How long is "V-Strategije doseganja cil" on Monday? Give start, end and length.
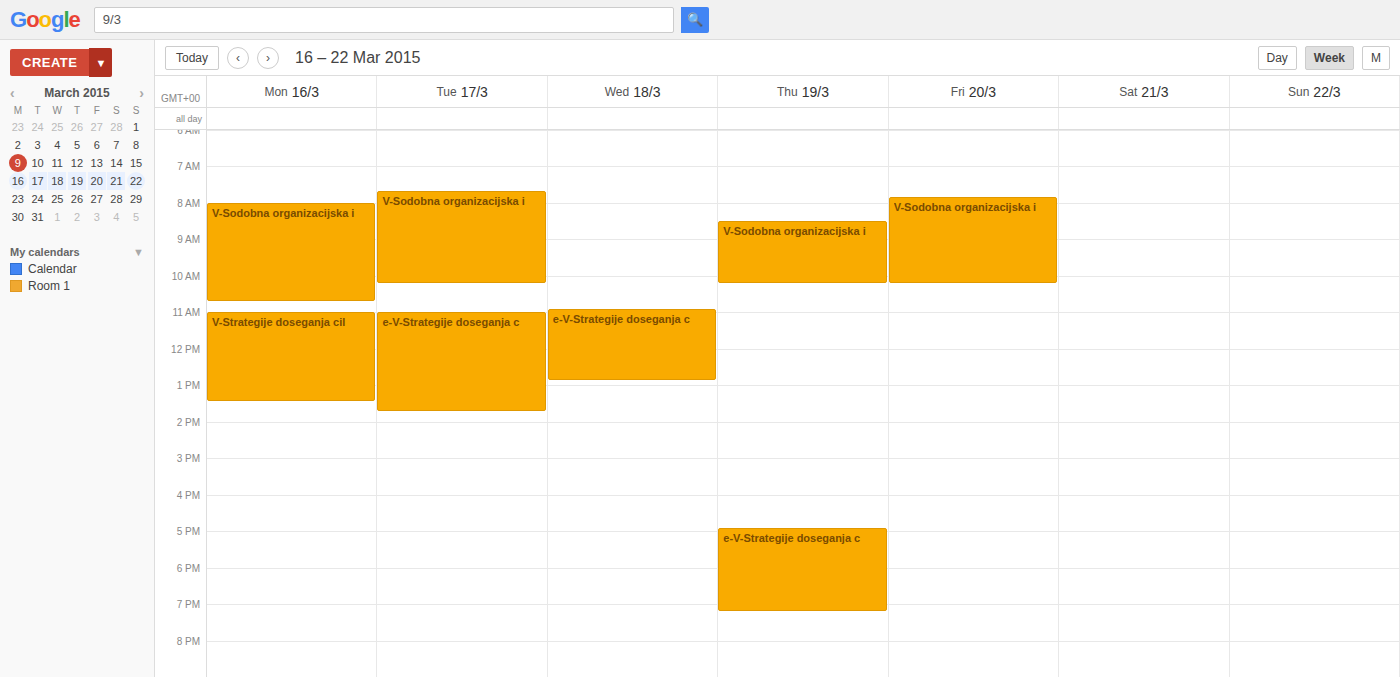
11:00 AM to 1:30 PM, 2 hours 30 minutes